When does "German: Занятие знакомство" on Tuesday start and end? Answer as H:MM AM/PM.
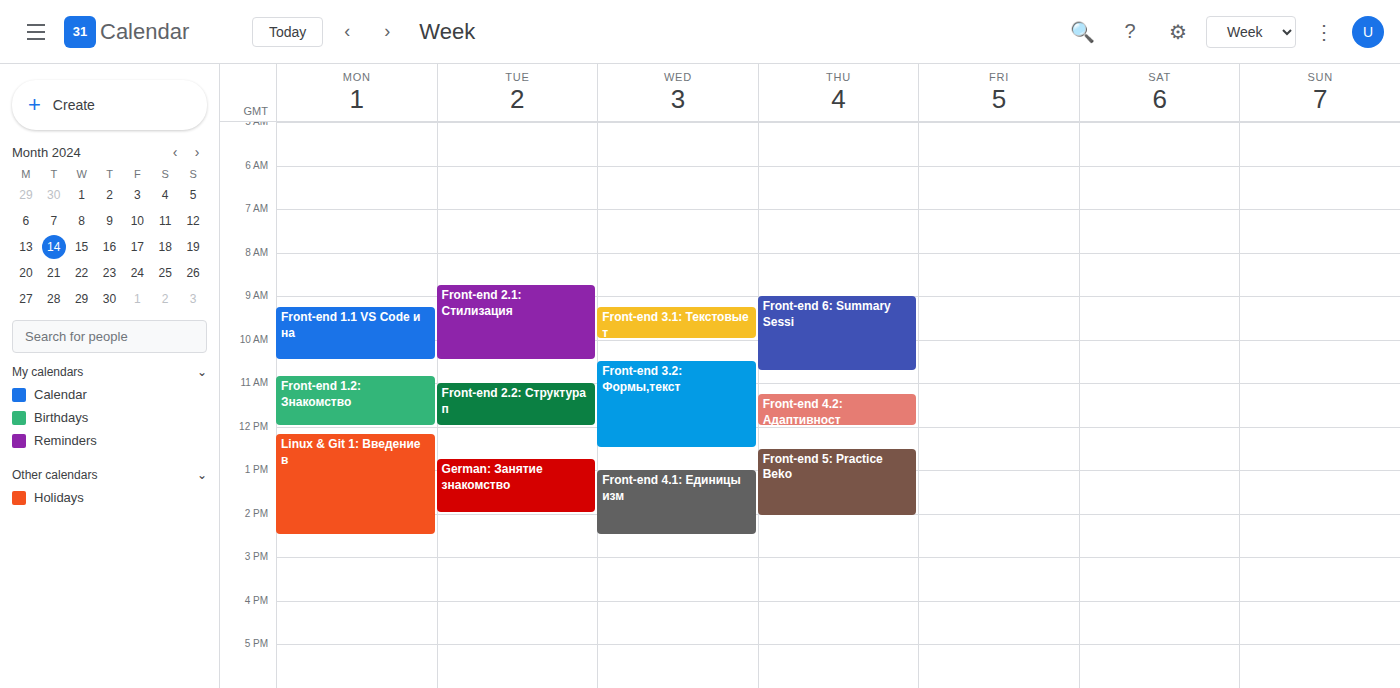
12:45 PM to 2:00 PM